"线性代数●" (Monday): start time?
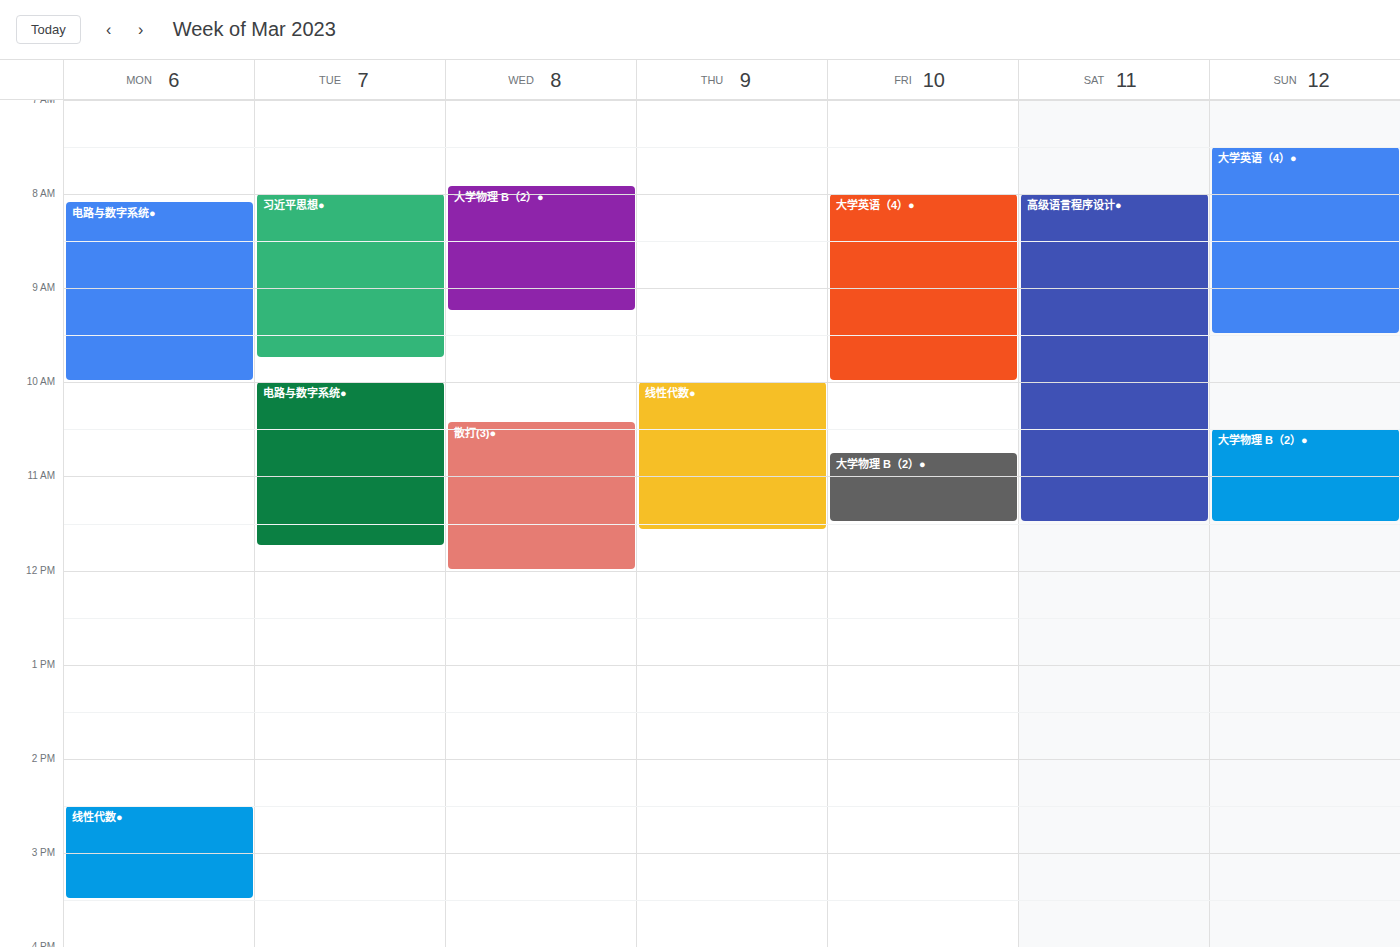
2:30 PM